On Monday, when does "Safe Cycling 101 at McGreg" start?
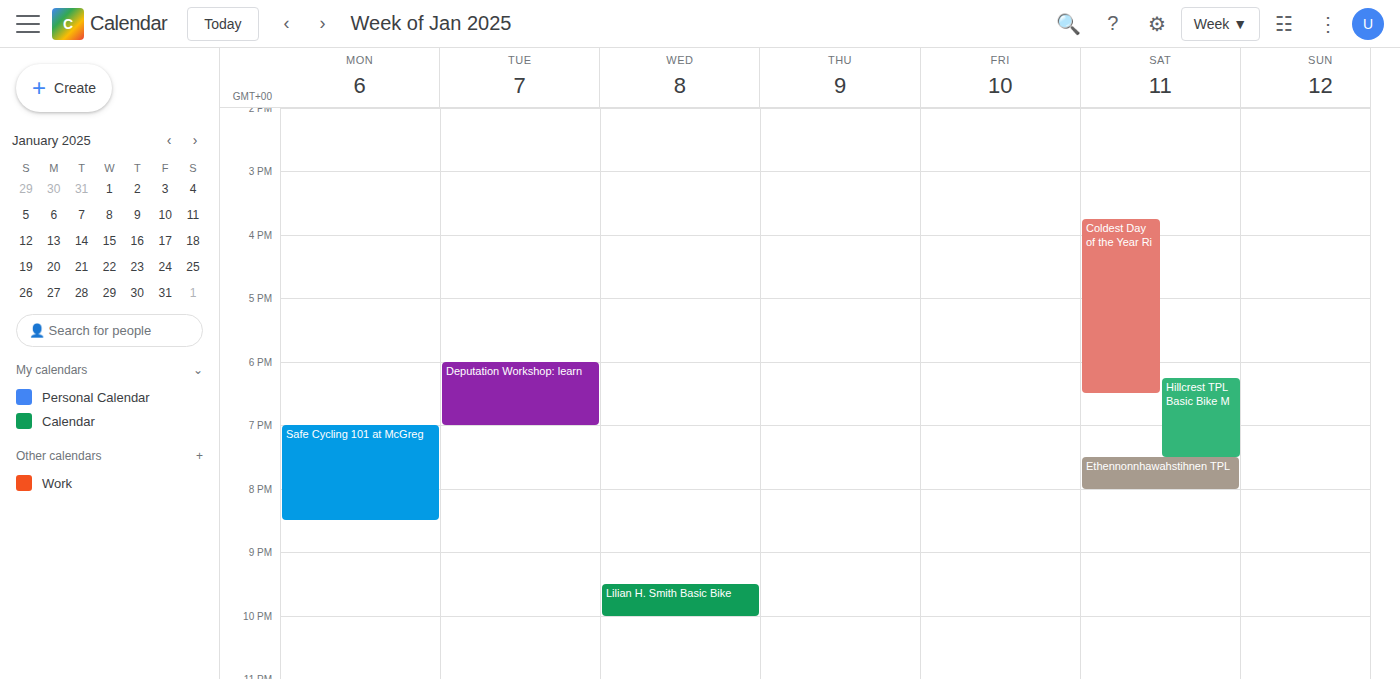
7:00 PM